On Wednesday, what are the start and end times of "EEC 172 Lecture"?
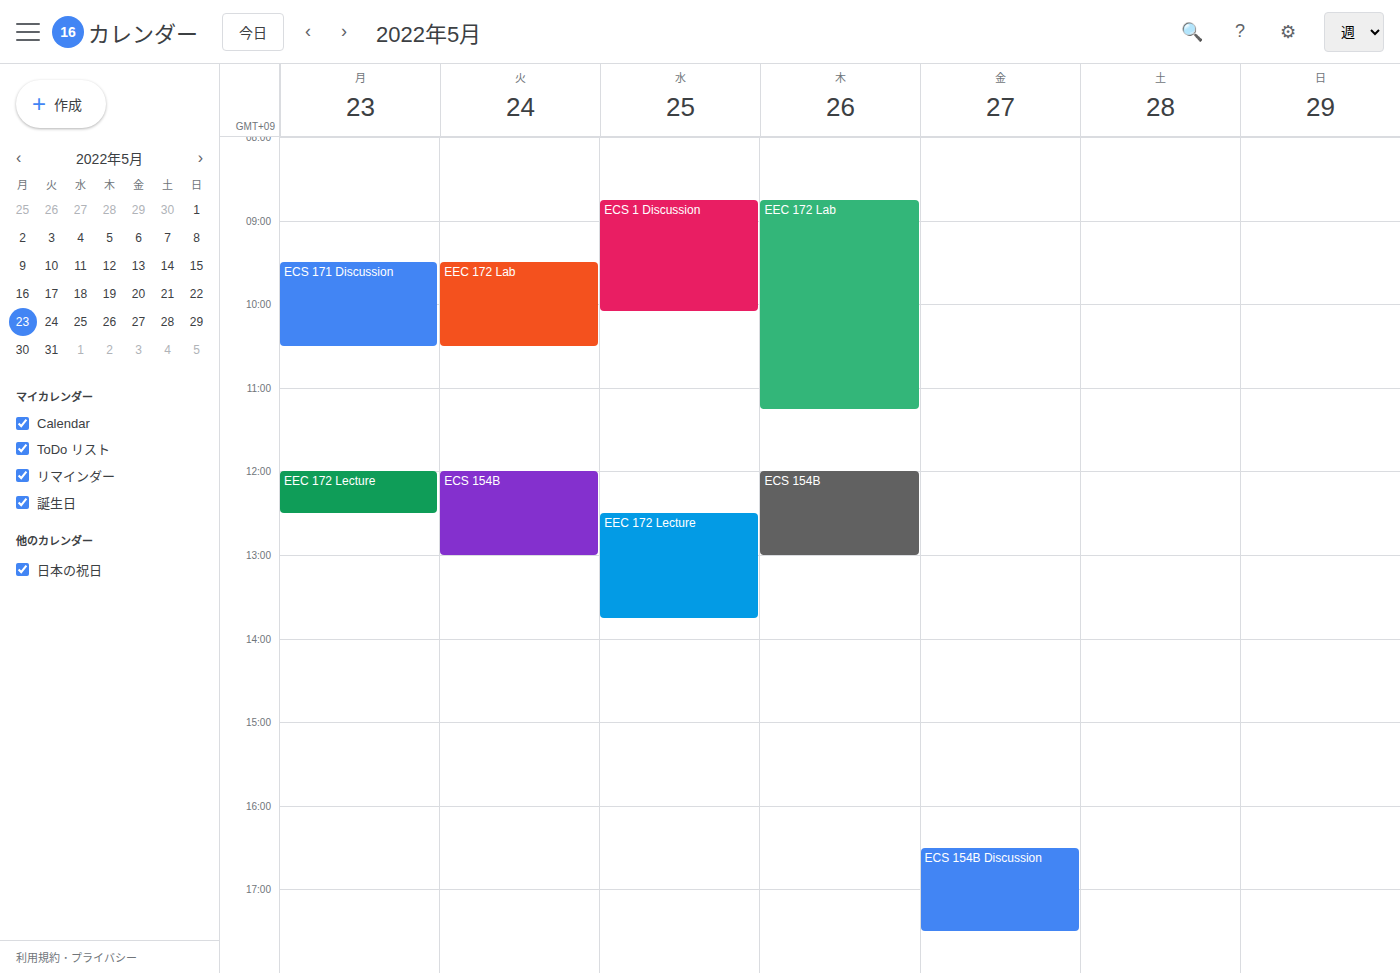
12:30 PM to 1:45 PM